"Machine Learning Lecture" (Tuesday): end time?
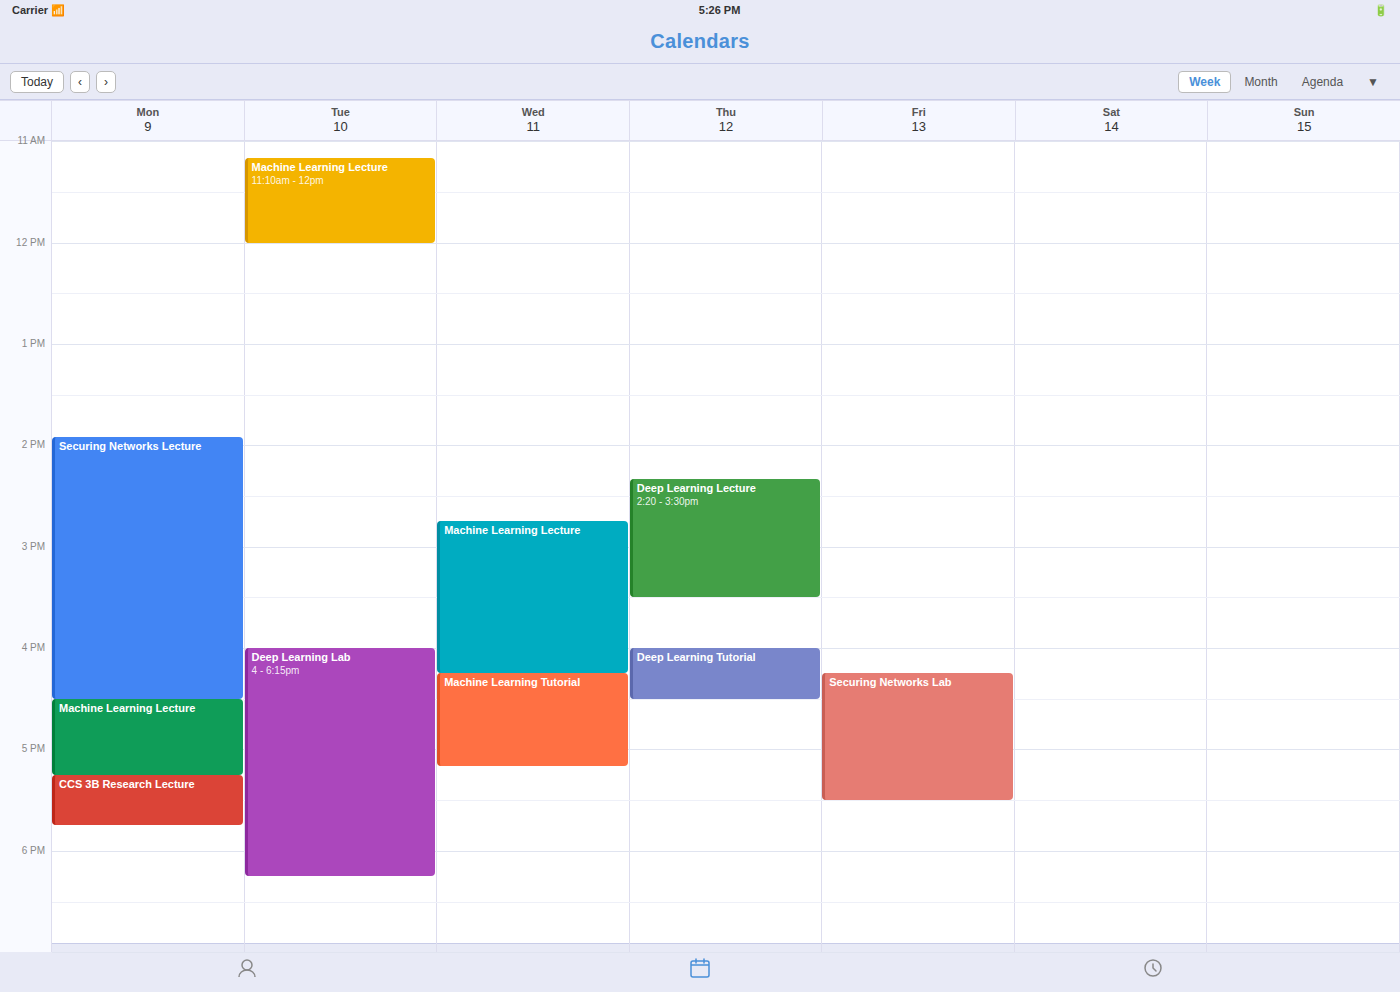
12:00 PM